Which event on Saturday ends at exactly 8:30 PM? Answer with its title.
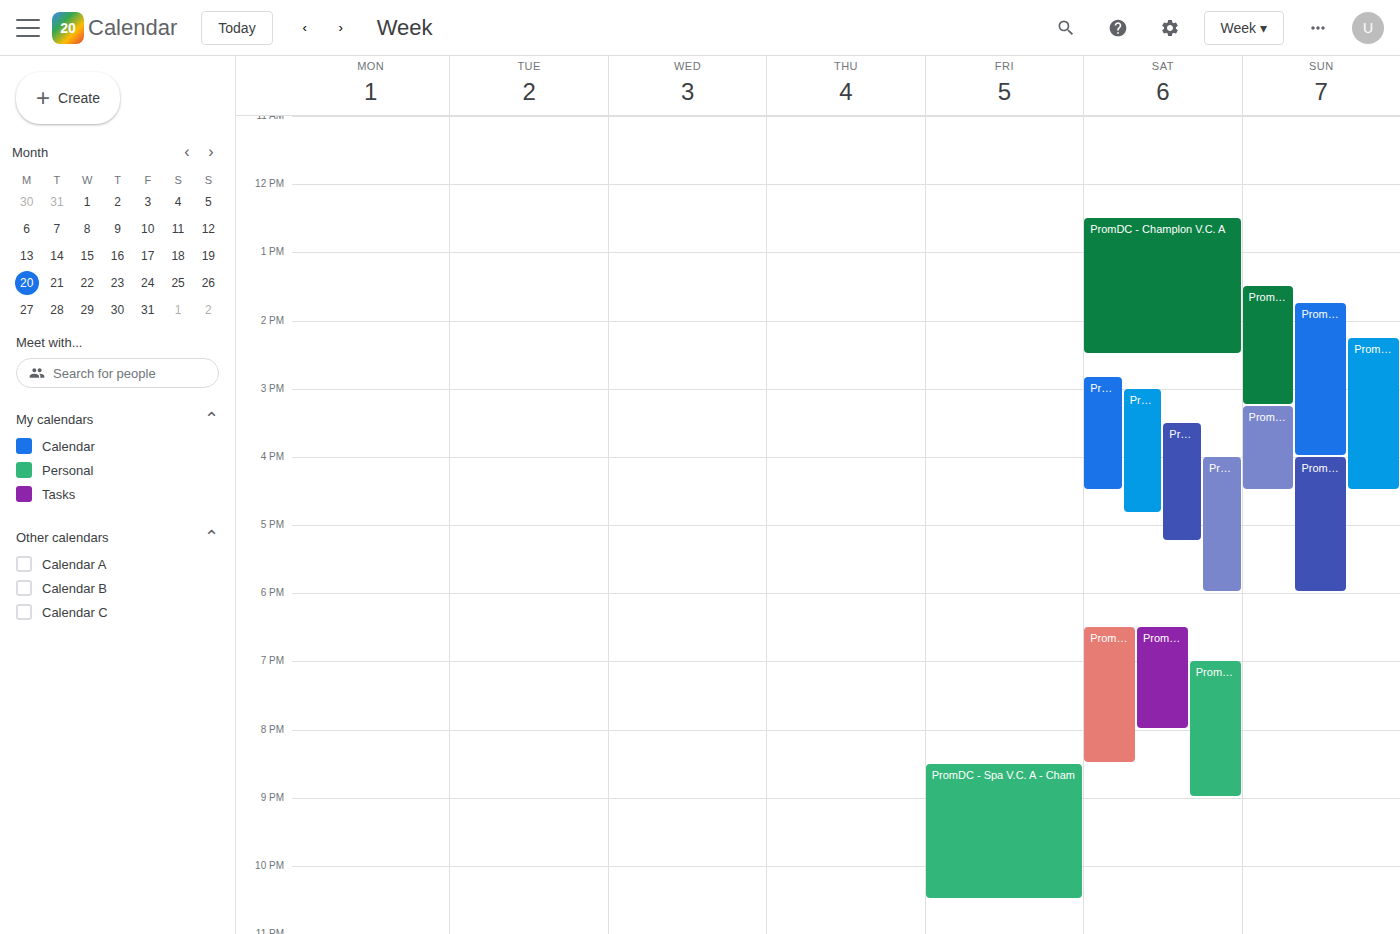
"PromDC - Thimister-Herve S"